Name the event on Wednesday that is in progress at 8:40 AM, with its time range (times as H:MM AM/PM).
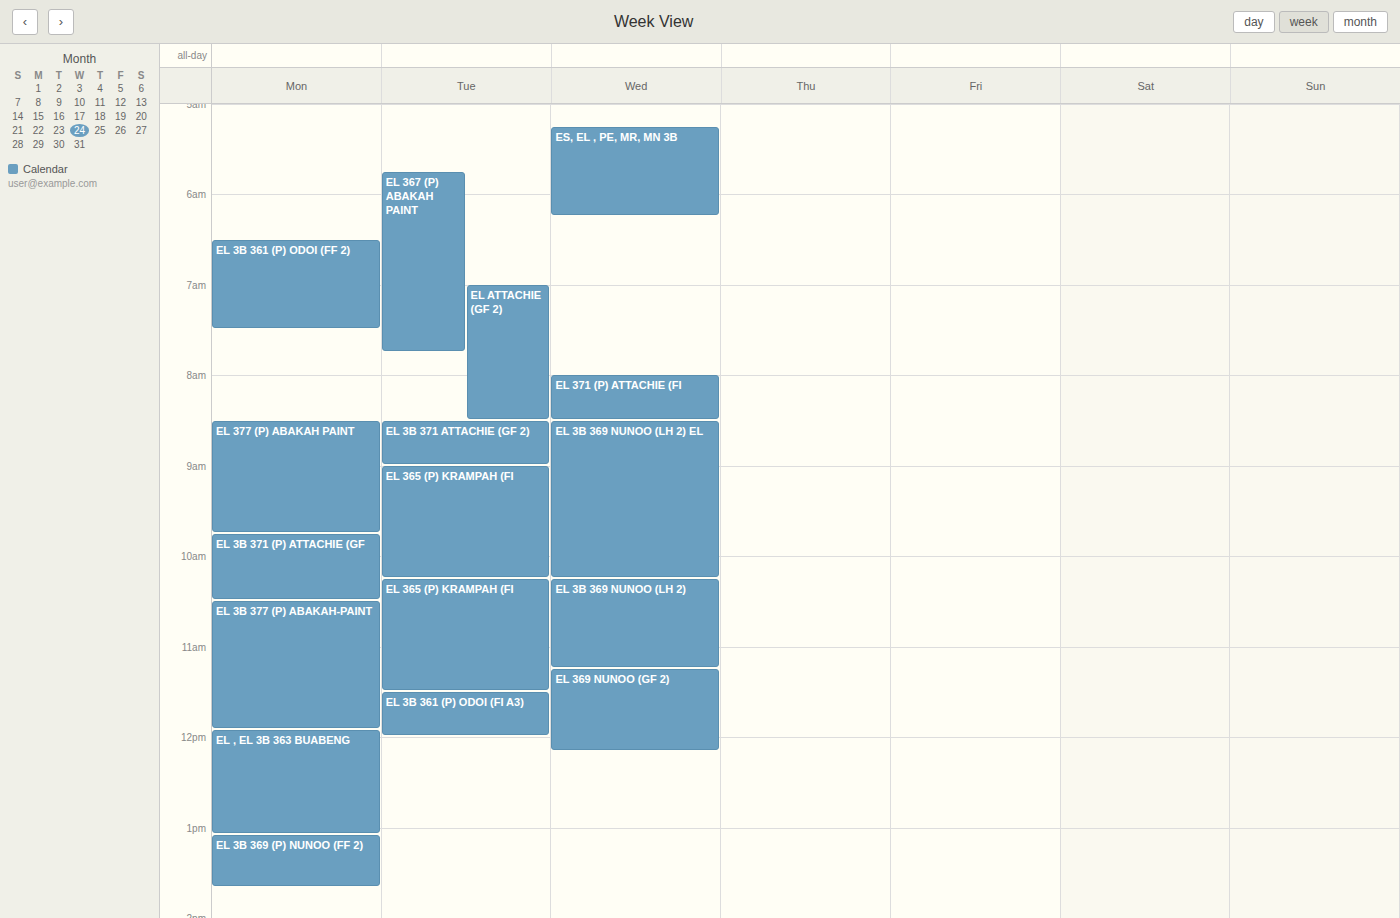
"EL 3B 369 NUNOO (LH 2) EL", 8:30 AM to 10:15 AM